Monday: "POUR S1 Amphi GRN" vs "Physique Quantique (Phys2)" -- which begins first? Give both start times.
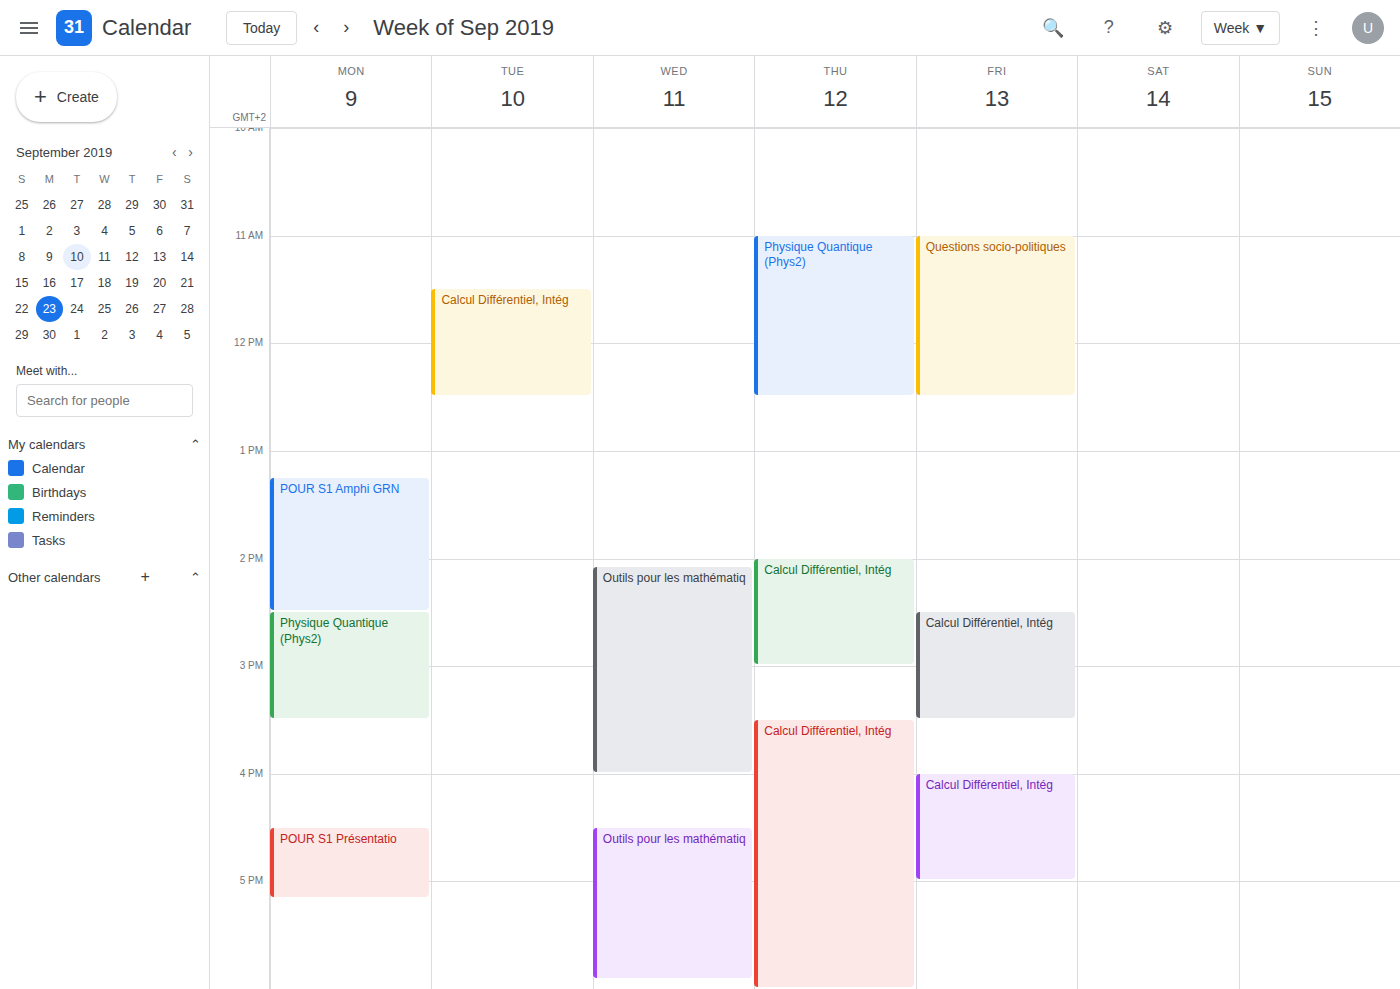
"POUR S1 Amphi GRN" 1:15 PM; "Physique Quantique (Phys2)" 2:30 PM.